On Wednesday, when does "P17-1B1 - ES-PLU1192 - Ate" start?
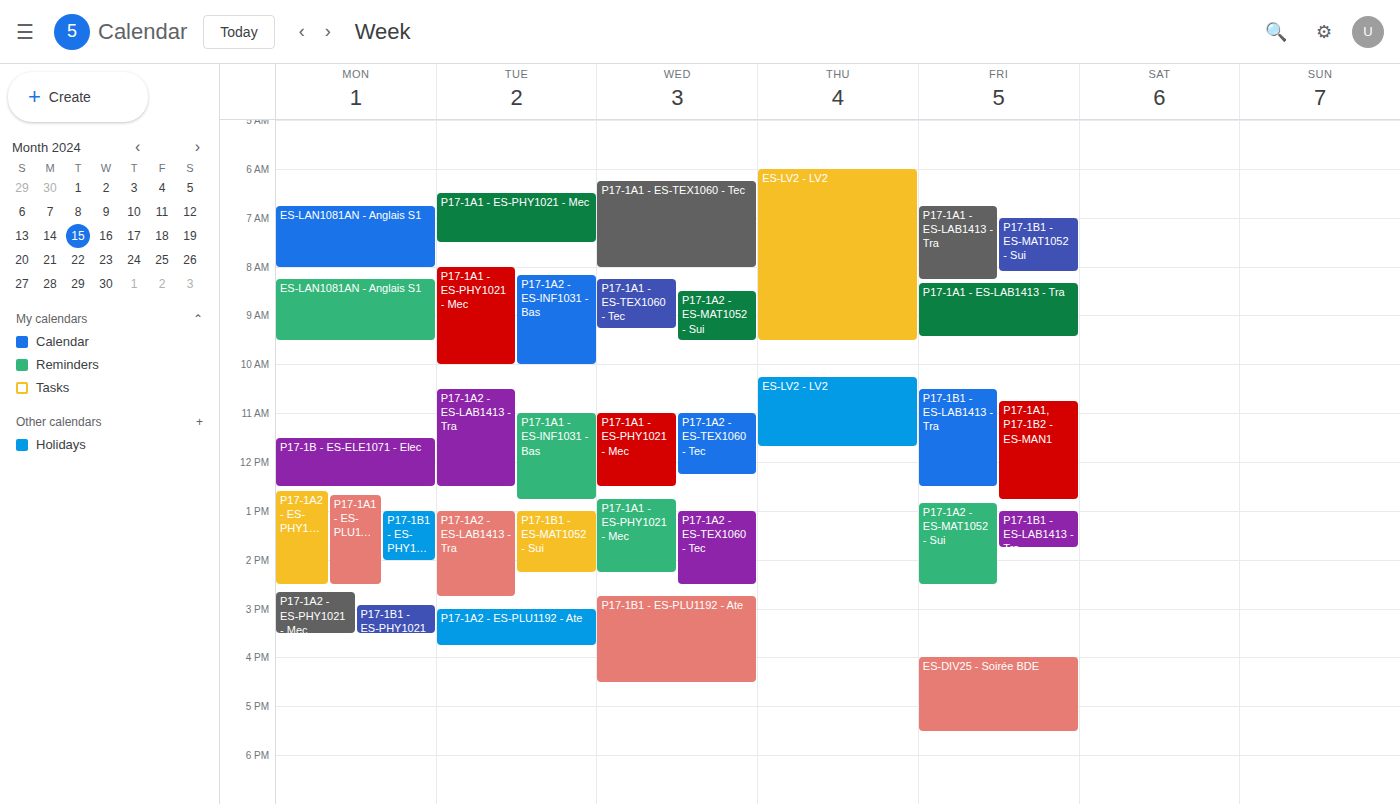
2:45 PM